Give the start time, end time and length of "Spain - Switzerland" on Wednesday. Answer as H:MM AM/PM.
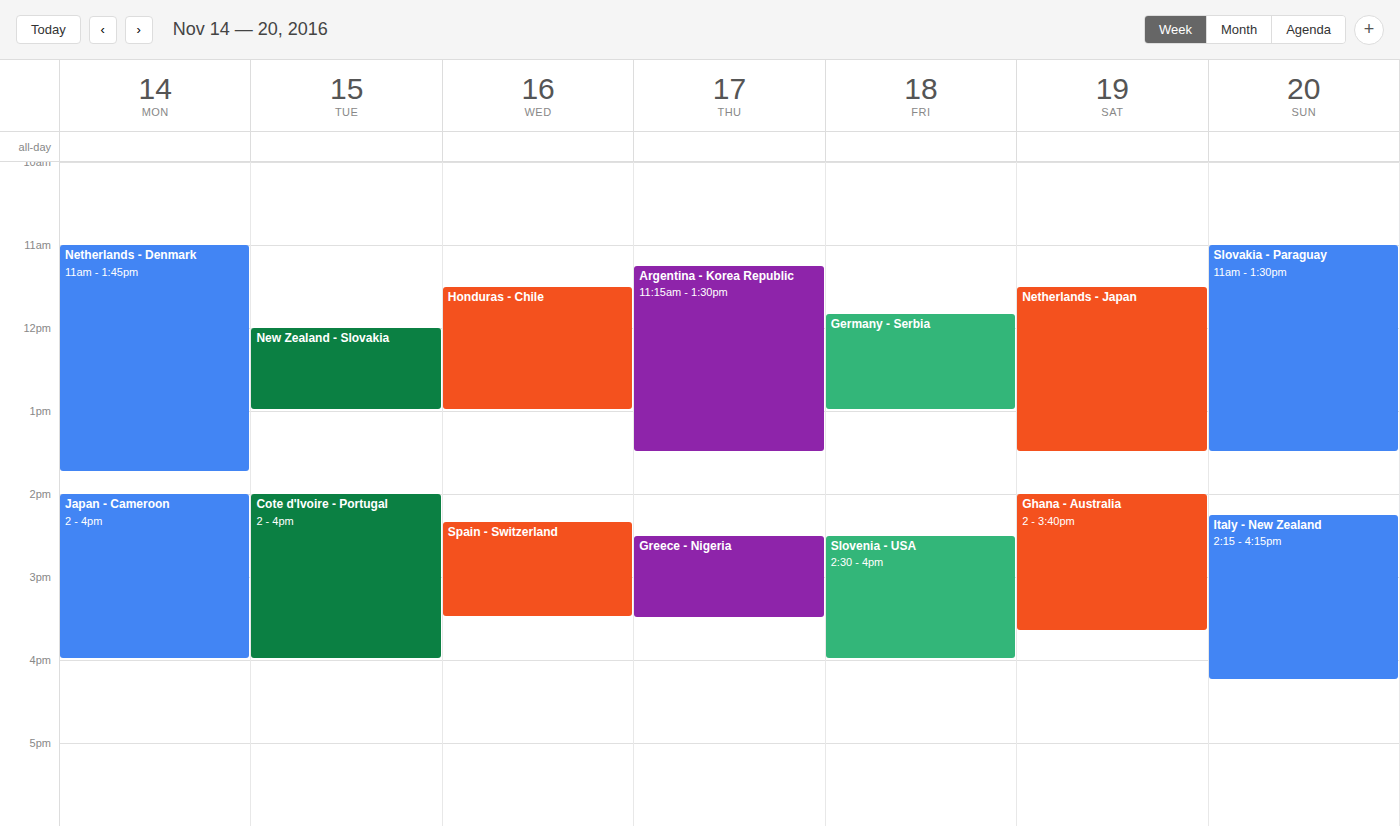
2:20 PM to 3:30 PM, 1 hour 10 minutes